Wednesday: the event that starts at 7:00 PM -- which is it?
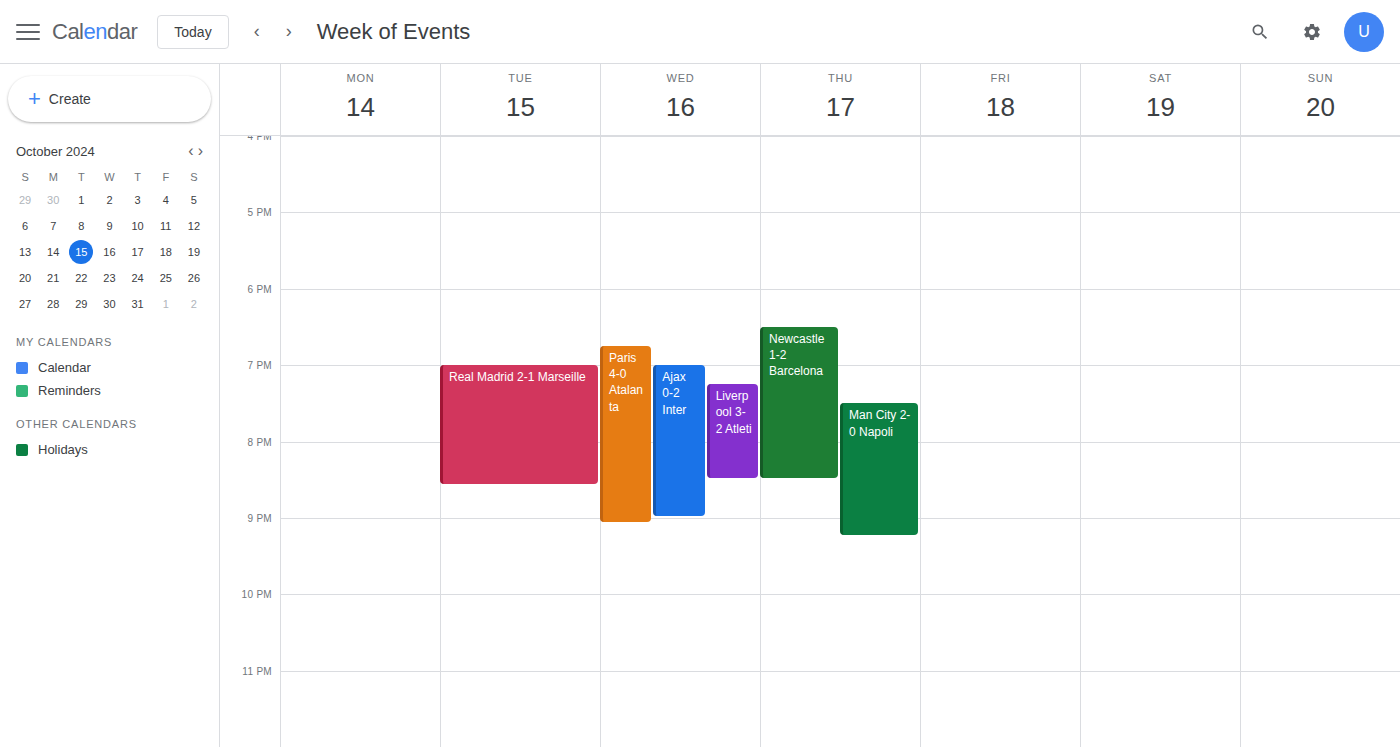
"Ajax 0-2 Inter"